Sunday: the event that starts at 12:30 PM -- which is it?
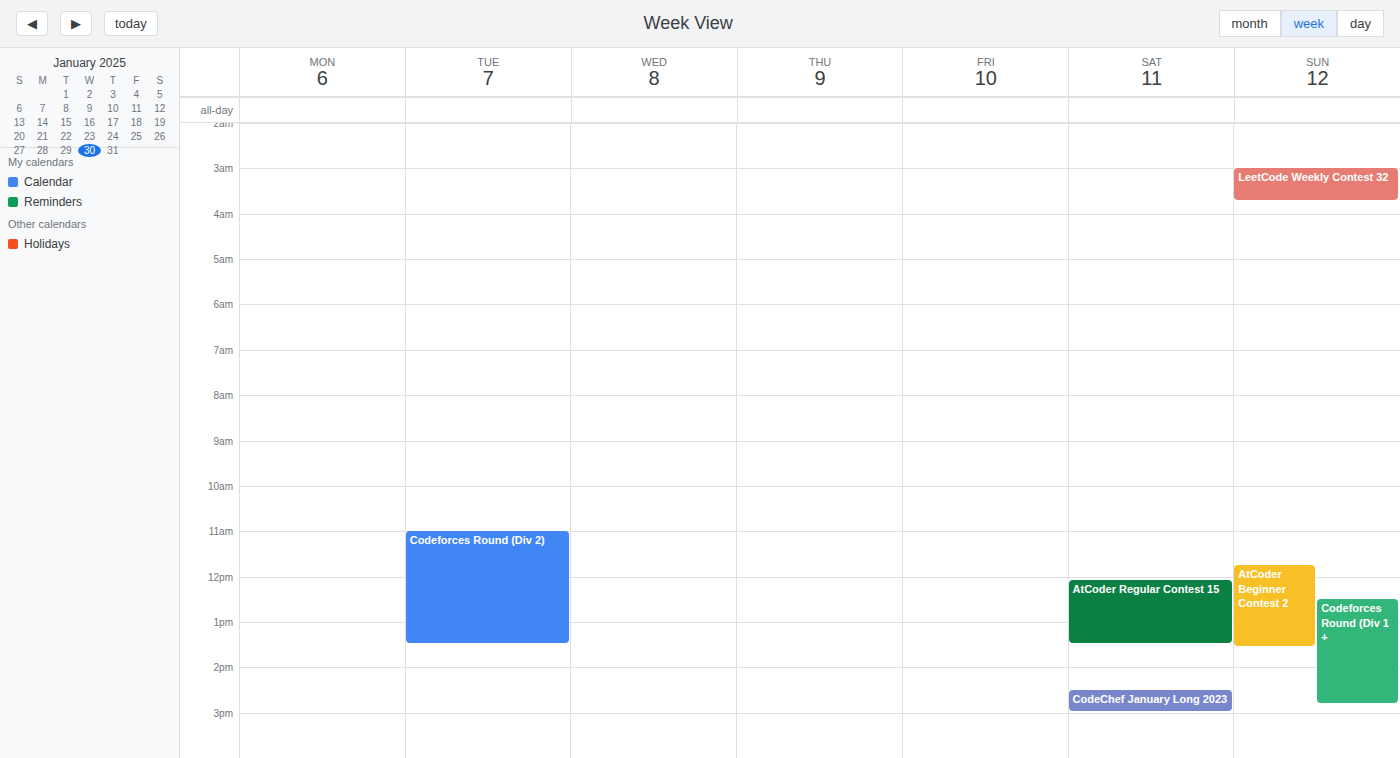
"Codeforces Round (Div 1 +"